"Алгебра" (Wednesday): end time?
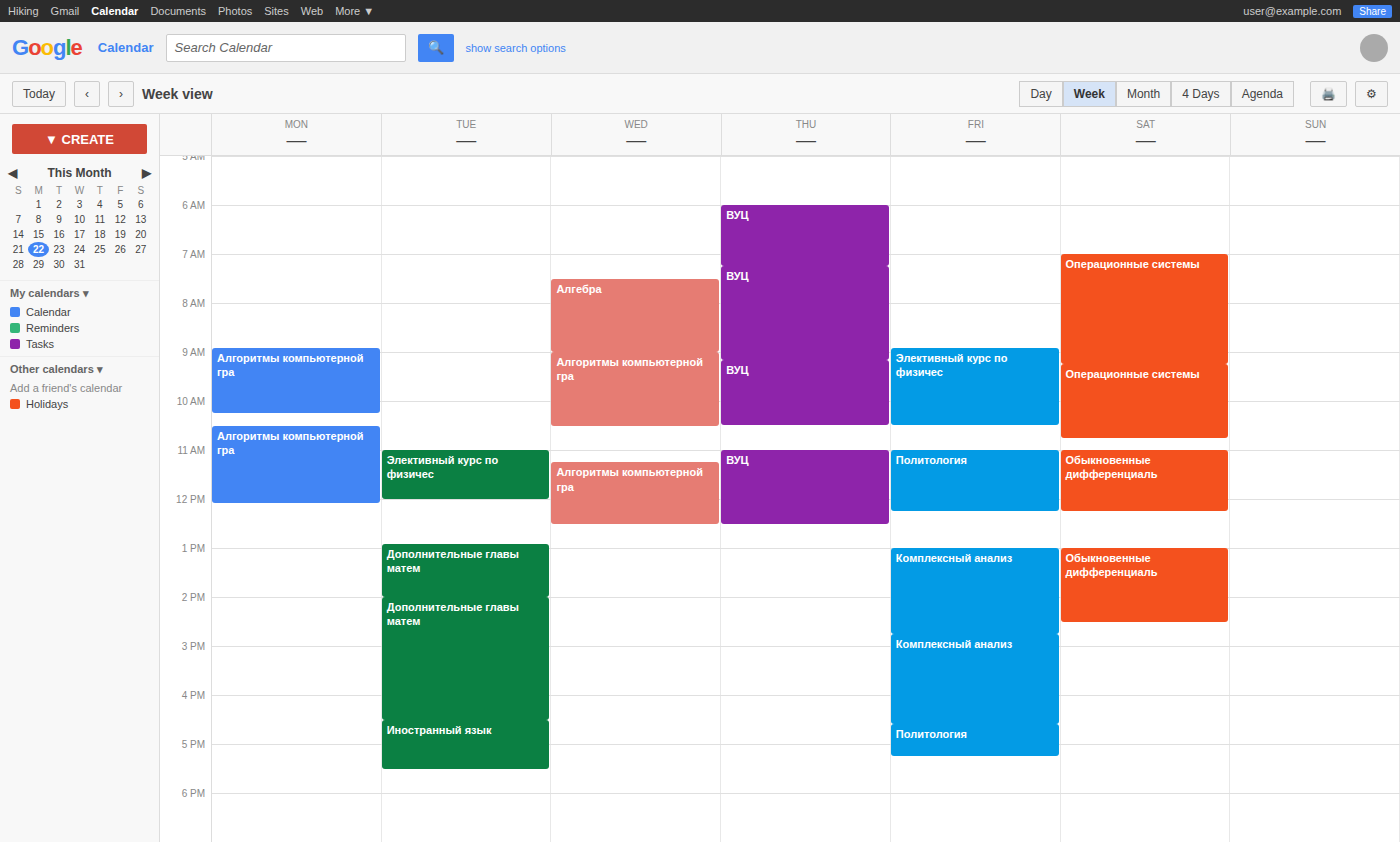
09:00